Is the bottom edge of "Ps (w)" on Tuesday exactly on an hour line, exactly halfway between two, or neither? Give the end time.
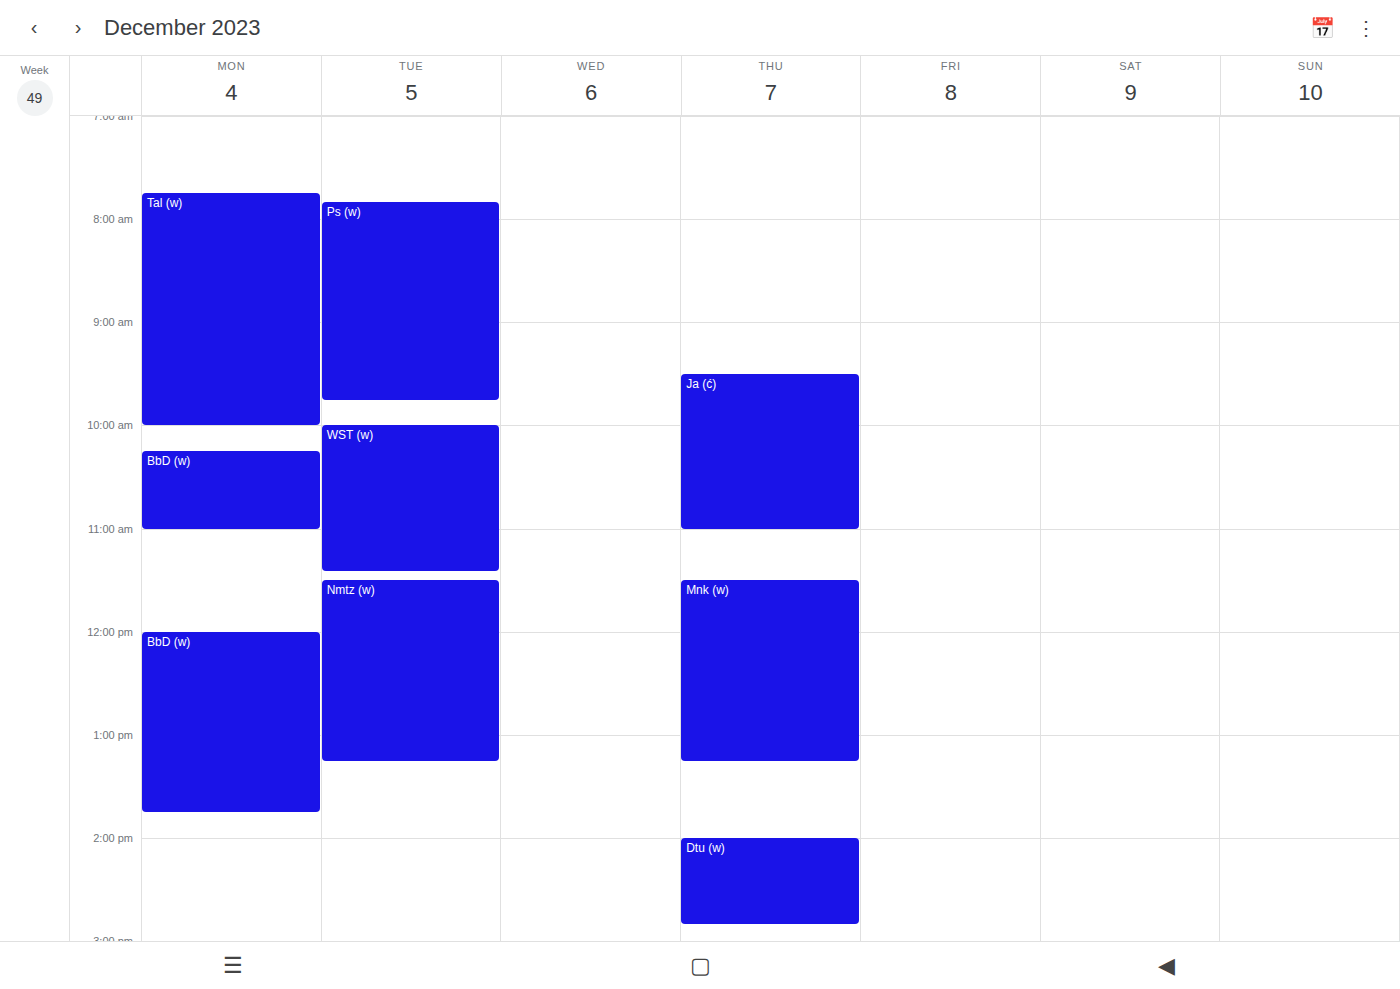
9:45 AM -- neither: three quarters of the way from the 9 AM line to the 10 AM line.